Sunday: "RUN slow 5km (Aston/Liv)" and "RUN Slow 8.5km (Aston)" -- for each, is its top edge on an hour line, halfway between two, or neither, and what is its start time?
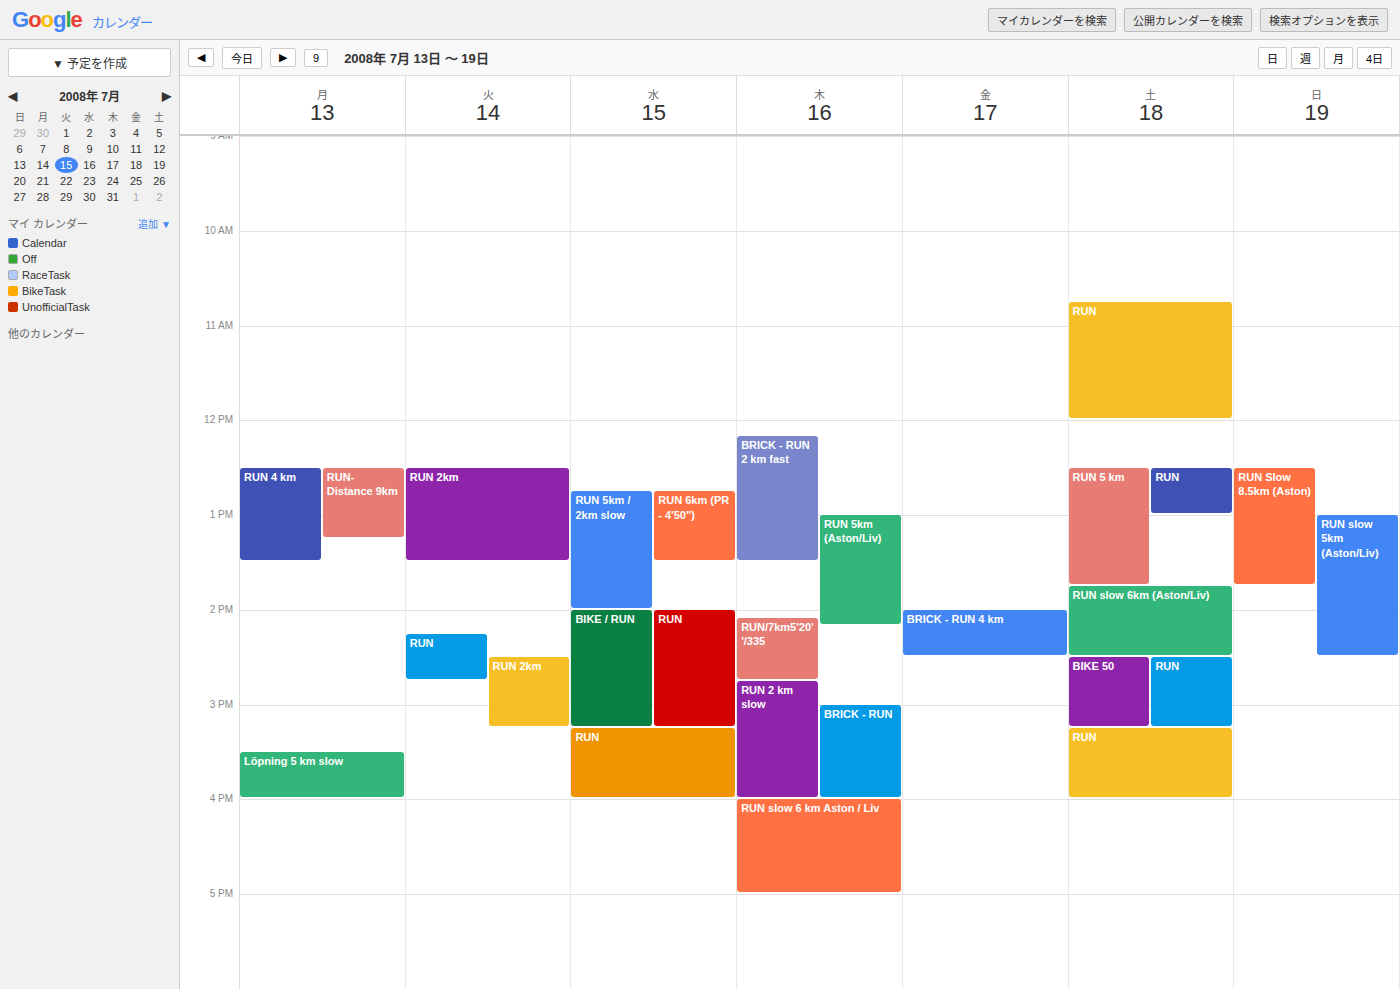
"RUN slow 5km (Aston/Liv)": 1:00 PM, exactly on the 1 PM line. "RUN Slow 8.5km (Aston)": 12:30 PM, halfway between the 12 PM and 1 PM lines.